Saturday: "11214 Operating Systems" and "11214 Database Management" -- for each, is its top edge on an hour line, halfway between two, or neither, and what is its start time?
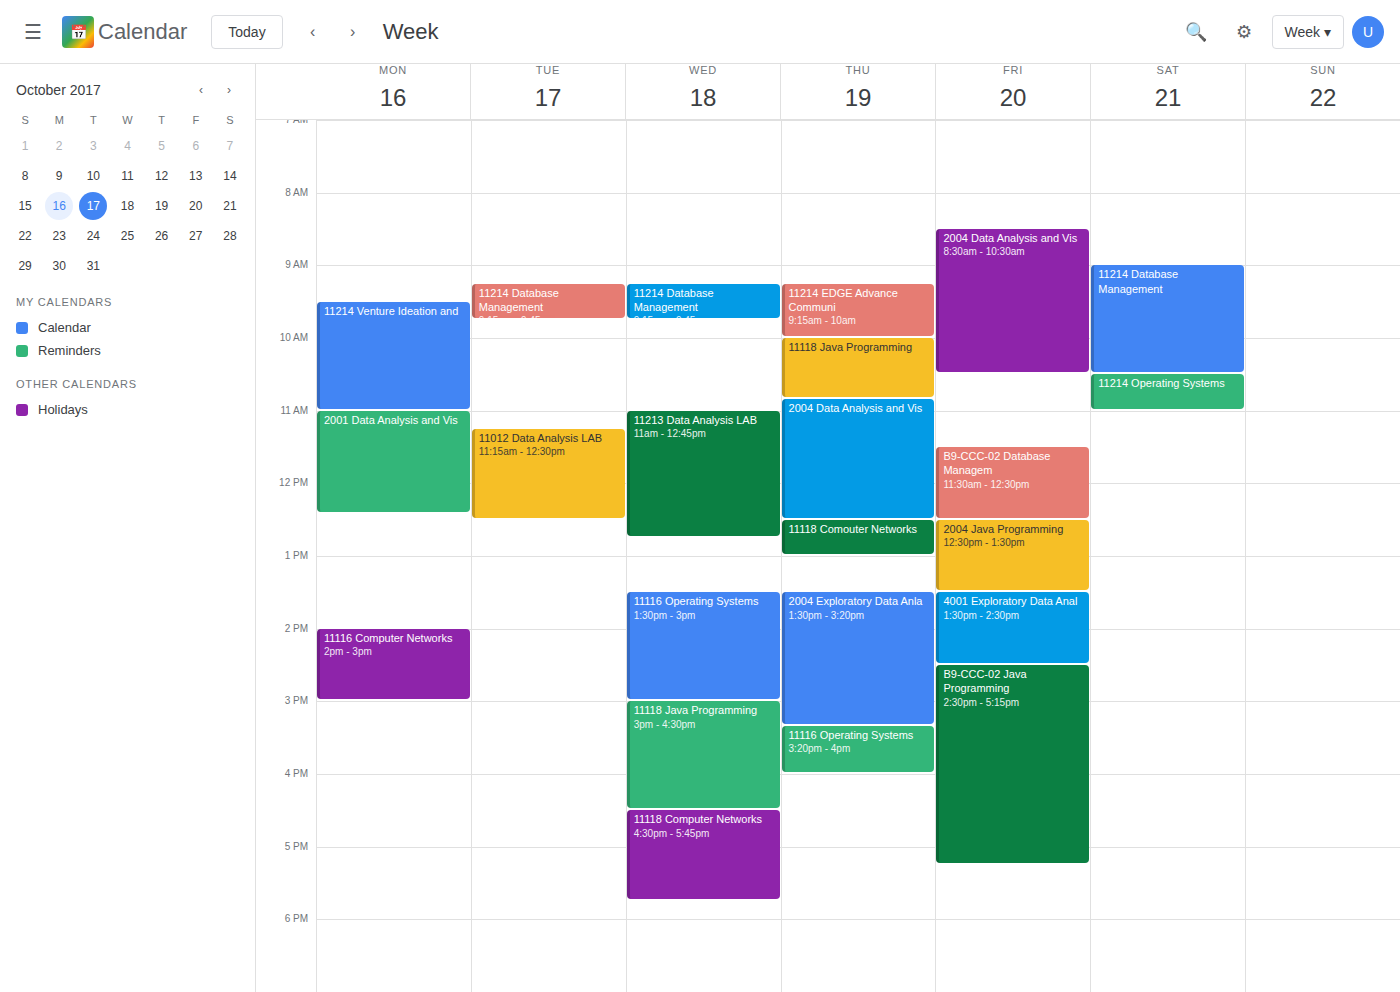
"11214 Operating Systems": 10:30 AM, halfway between the 10 AM and 11 AM lines. "11214 Database Management": 9:00 AM, exactly on the 9 AM line.